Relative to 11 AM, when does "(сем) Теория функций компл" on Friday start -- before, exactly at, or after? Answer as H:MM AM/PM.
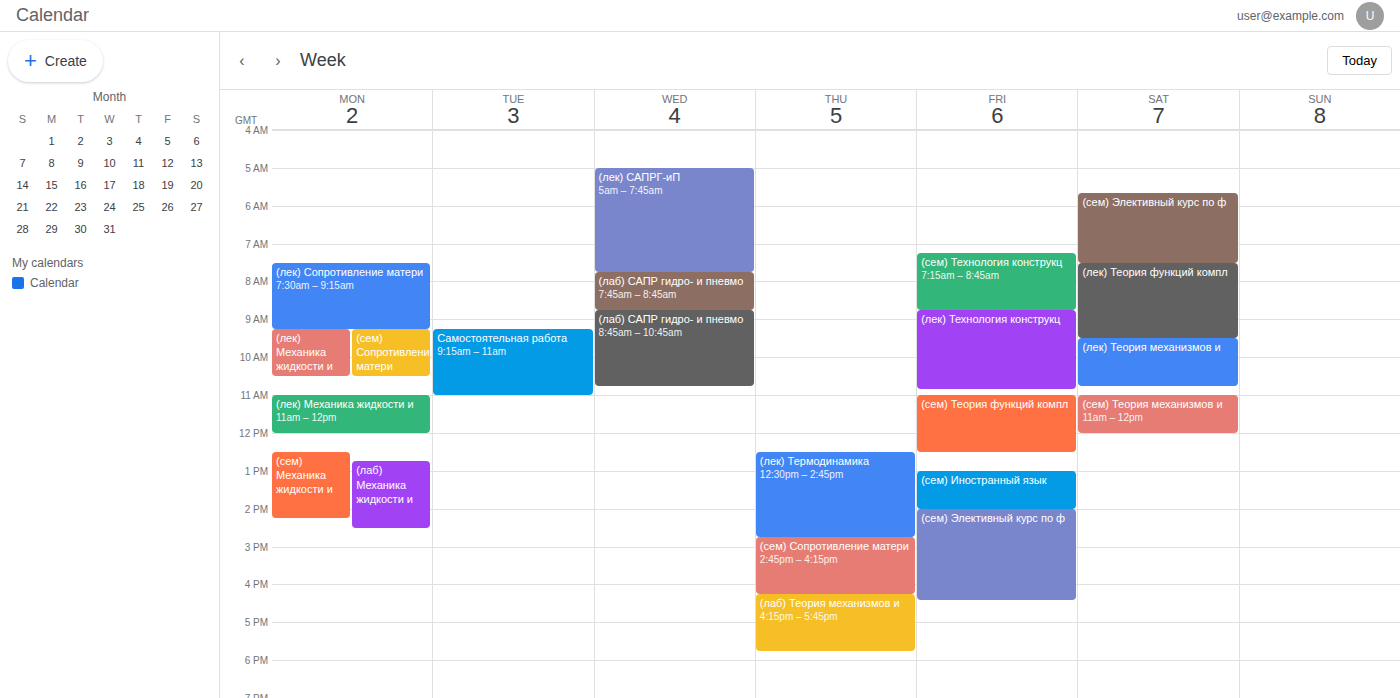
11:00 AM -- exactly at 11 AM, on the 11 AM line.